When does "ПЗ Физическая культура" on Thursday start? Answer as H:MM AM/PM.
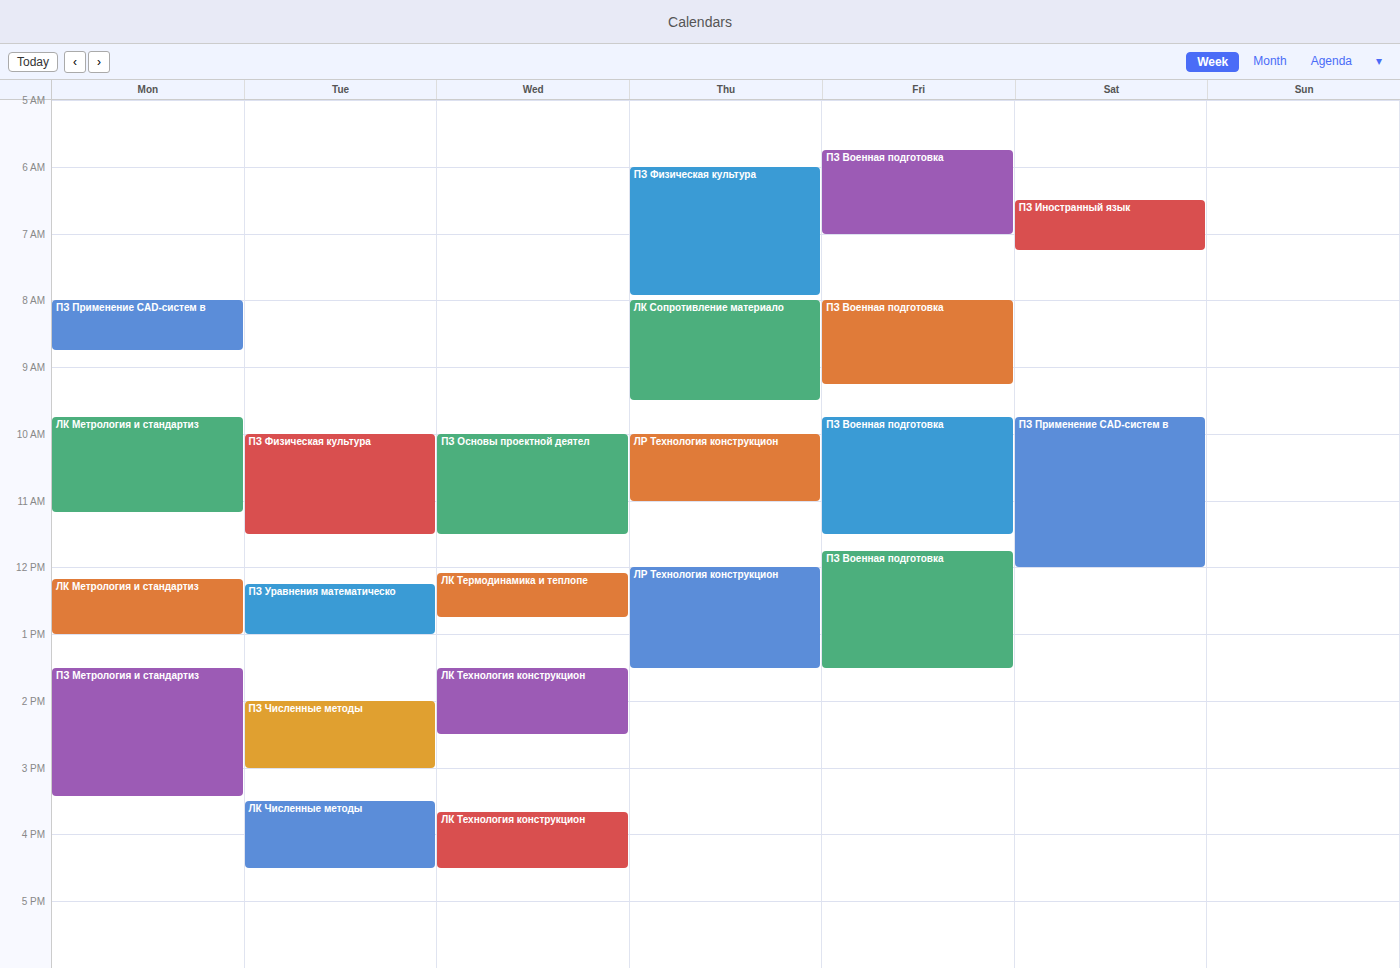
6:00 AM